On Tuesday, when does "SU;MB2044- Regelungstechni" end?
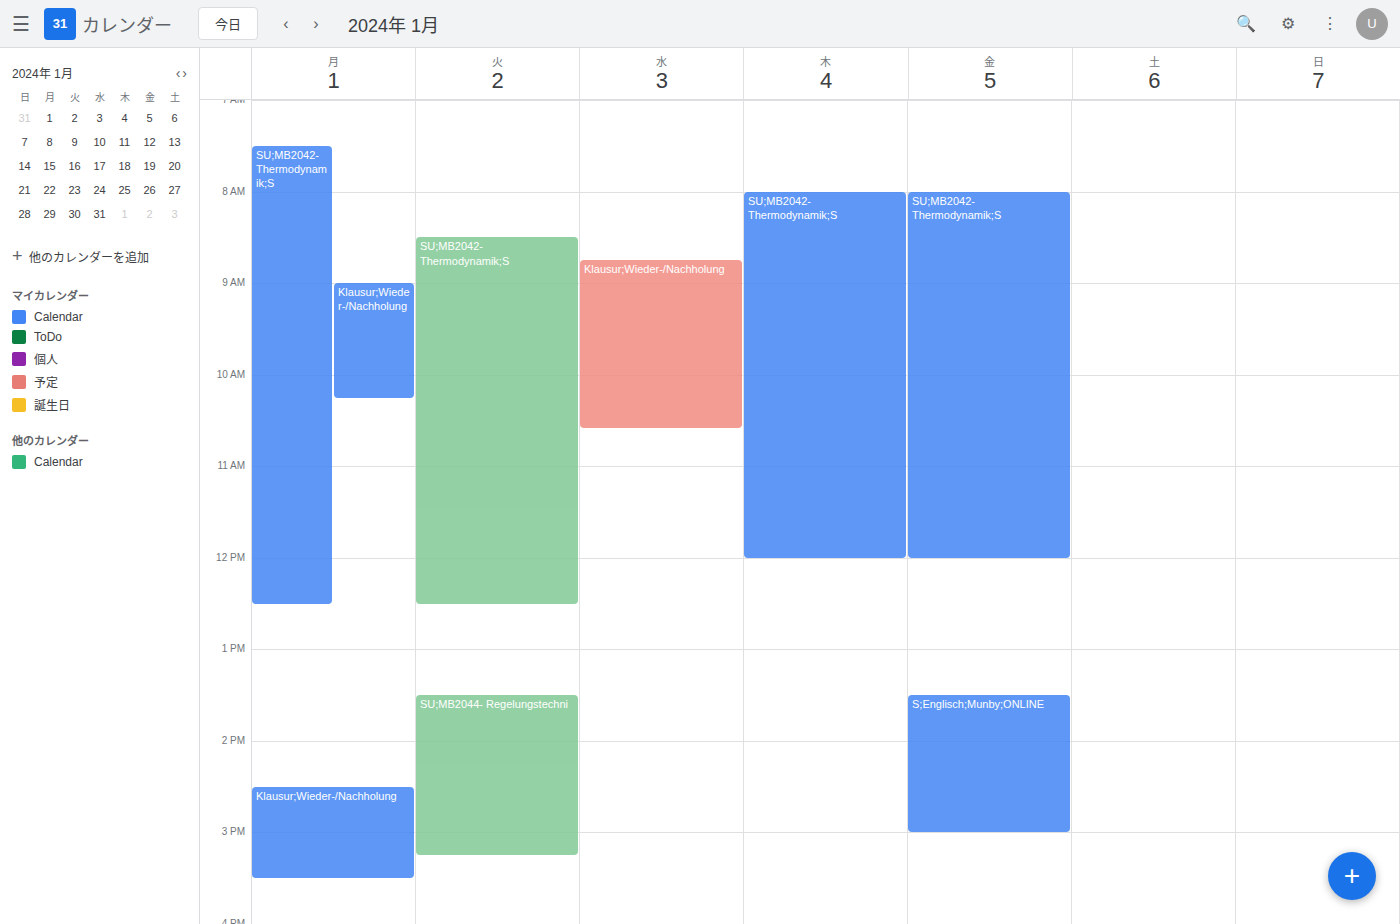
3:15 PM